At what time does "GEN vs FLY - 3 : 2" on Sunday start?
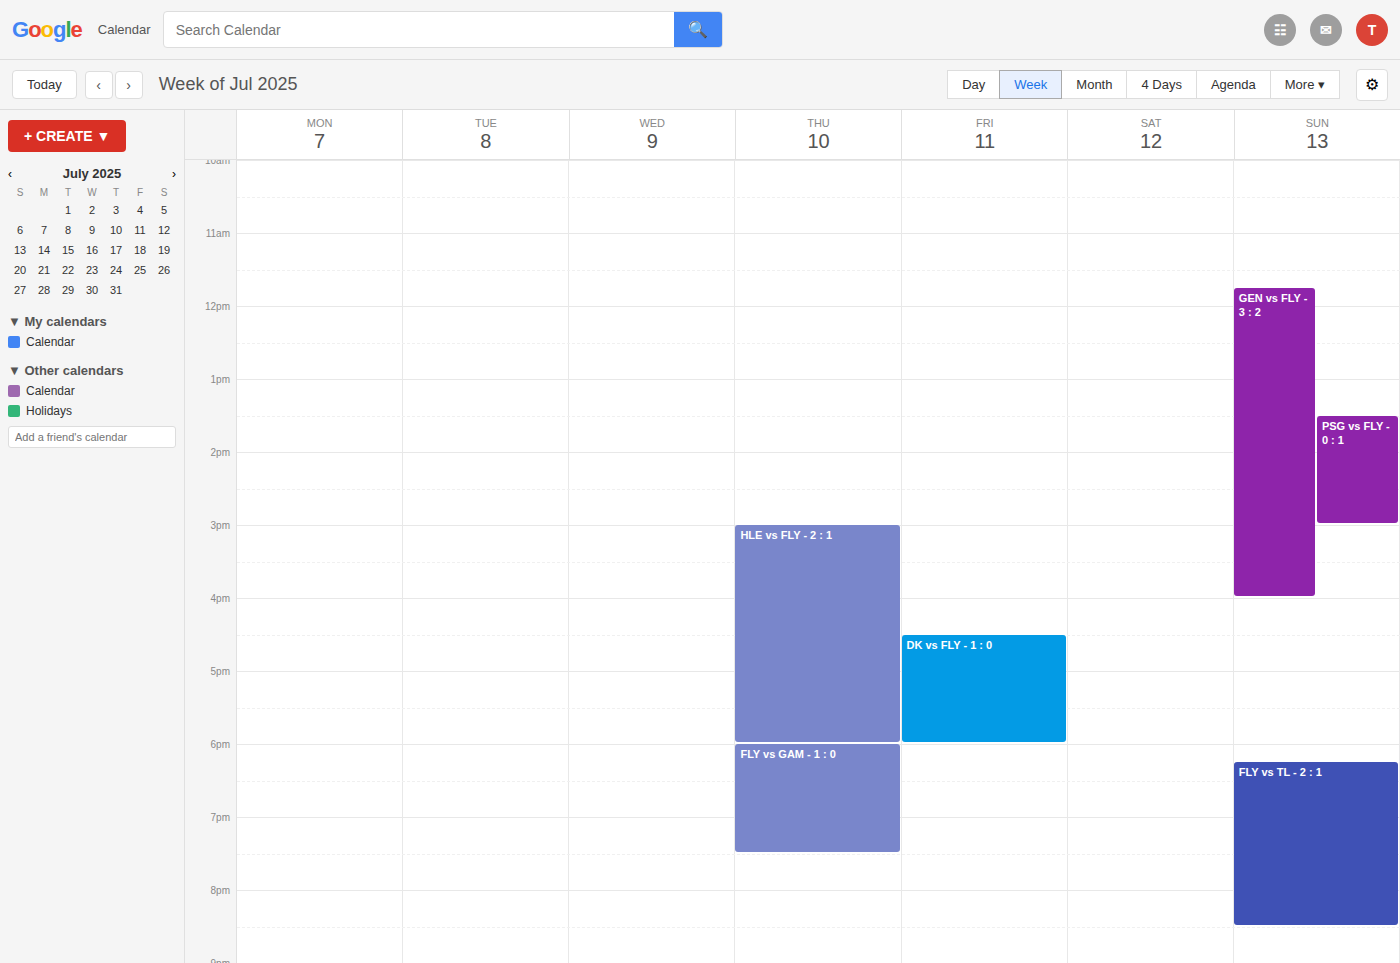
11:45 AM